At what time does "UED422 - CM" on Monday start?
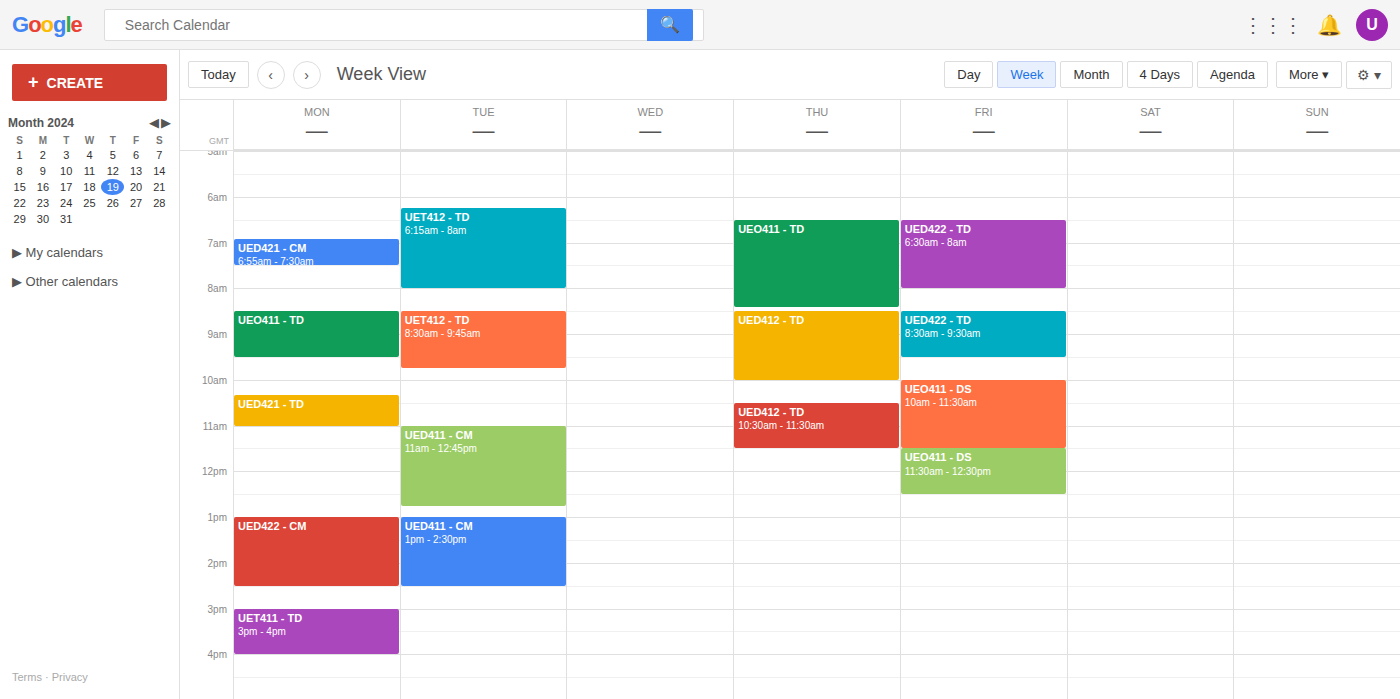
1:00 PM